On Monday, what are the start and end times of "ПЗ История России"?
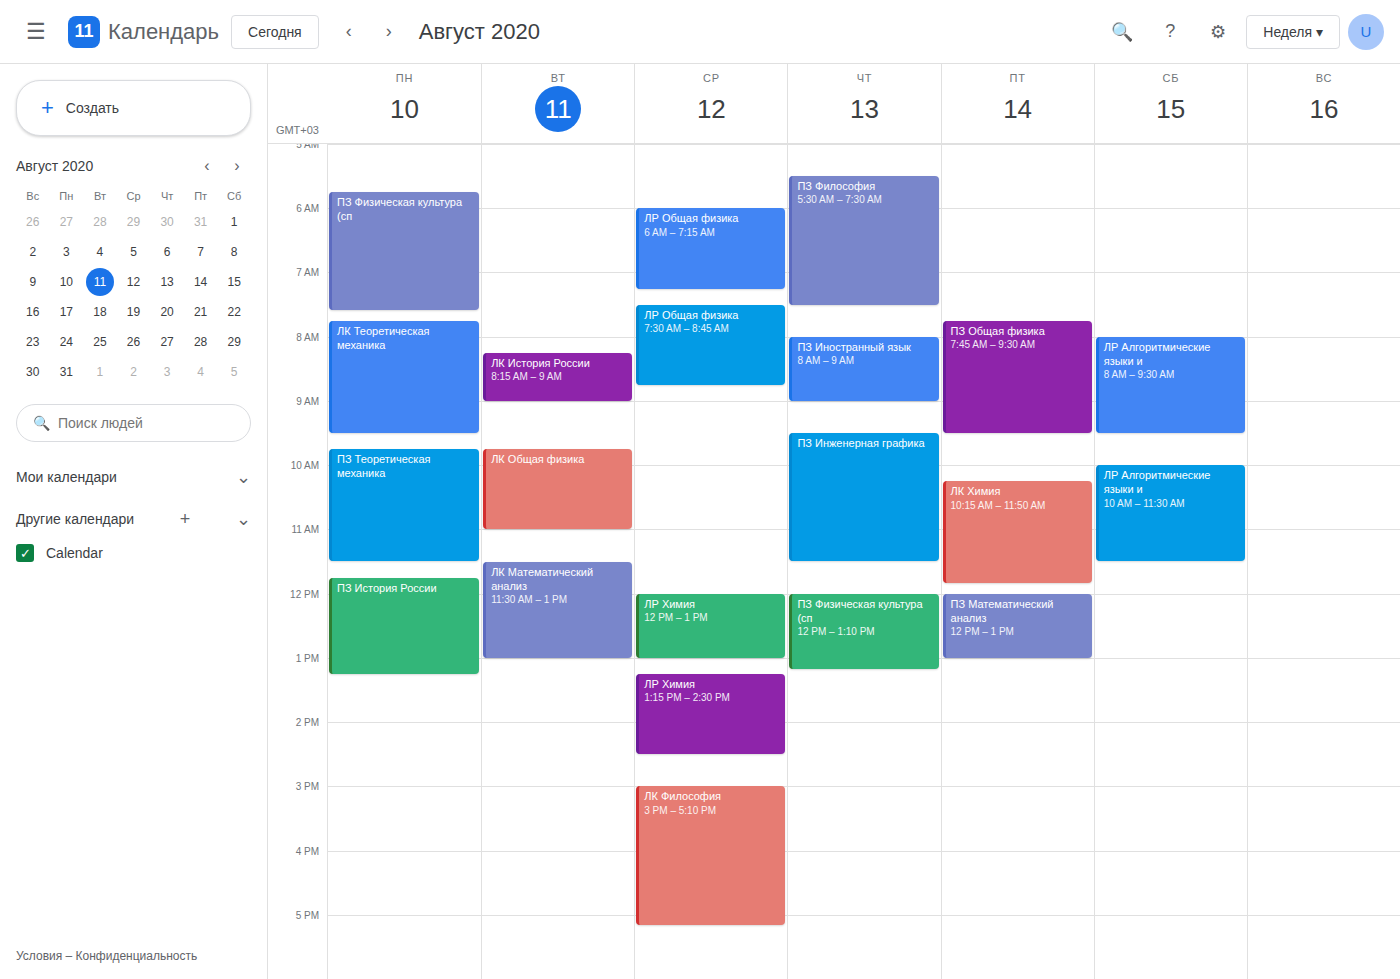
11:45 to 13:15